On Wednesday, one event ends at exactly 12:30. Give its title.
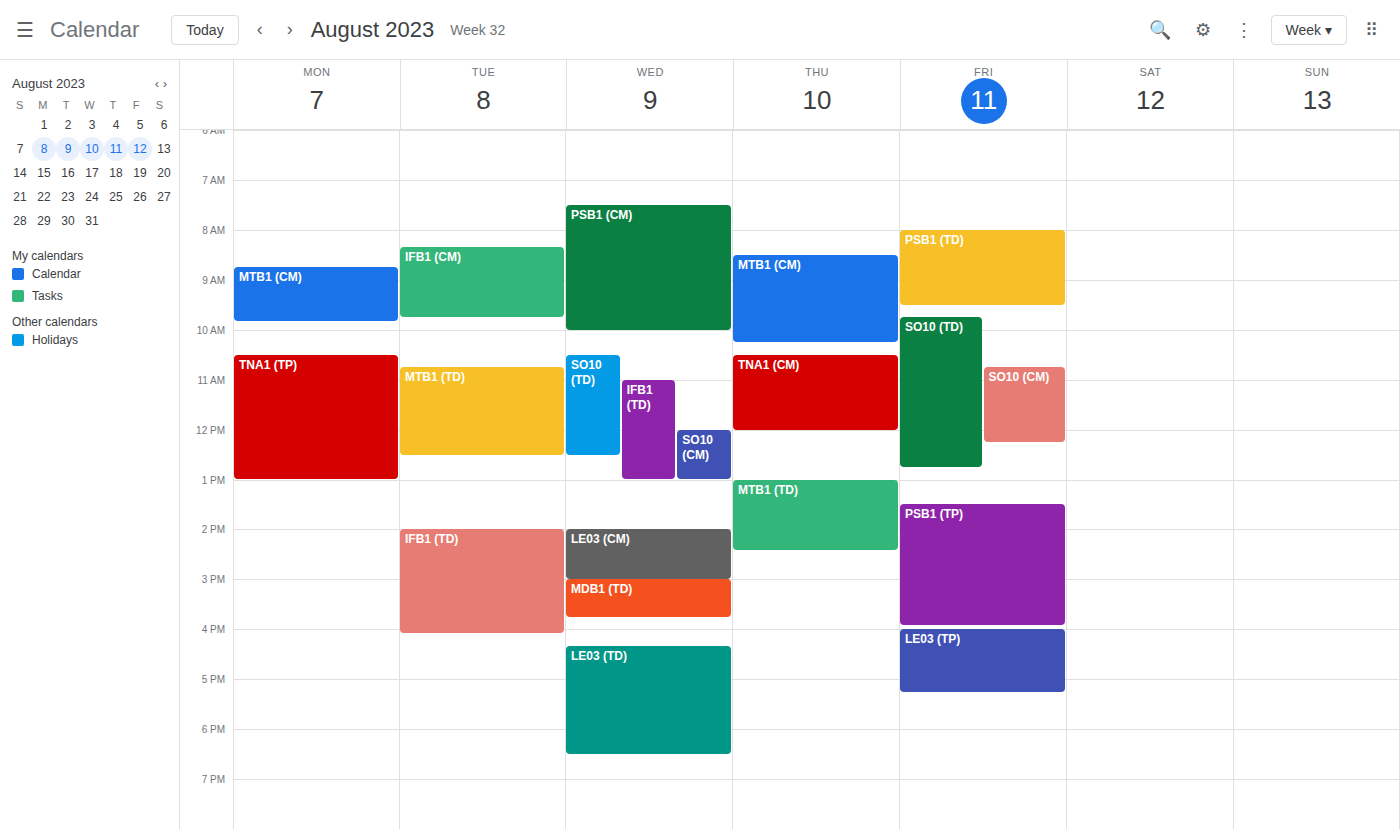
"SO10 (TD)"